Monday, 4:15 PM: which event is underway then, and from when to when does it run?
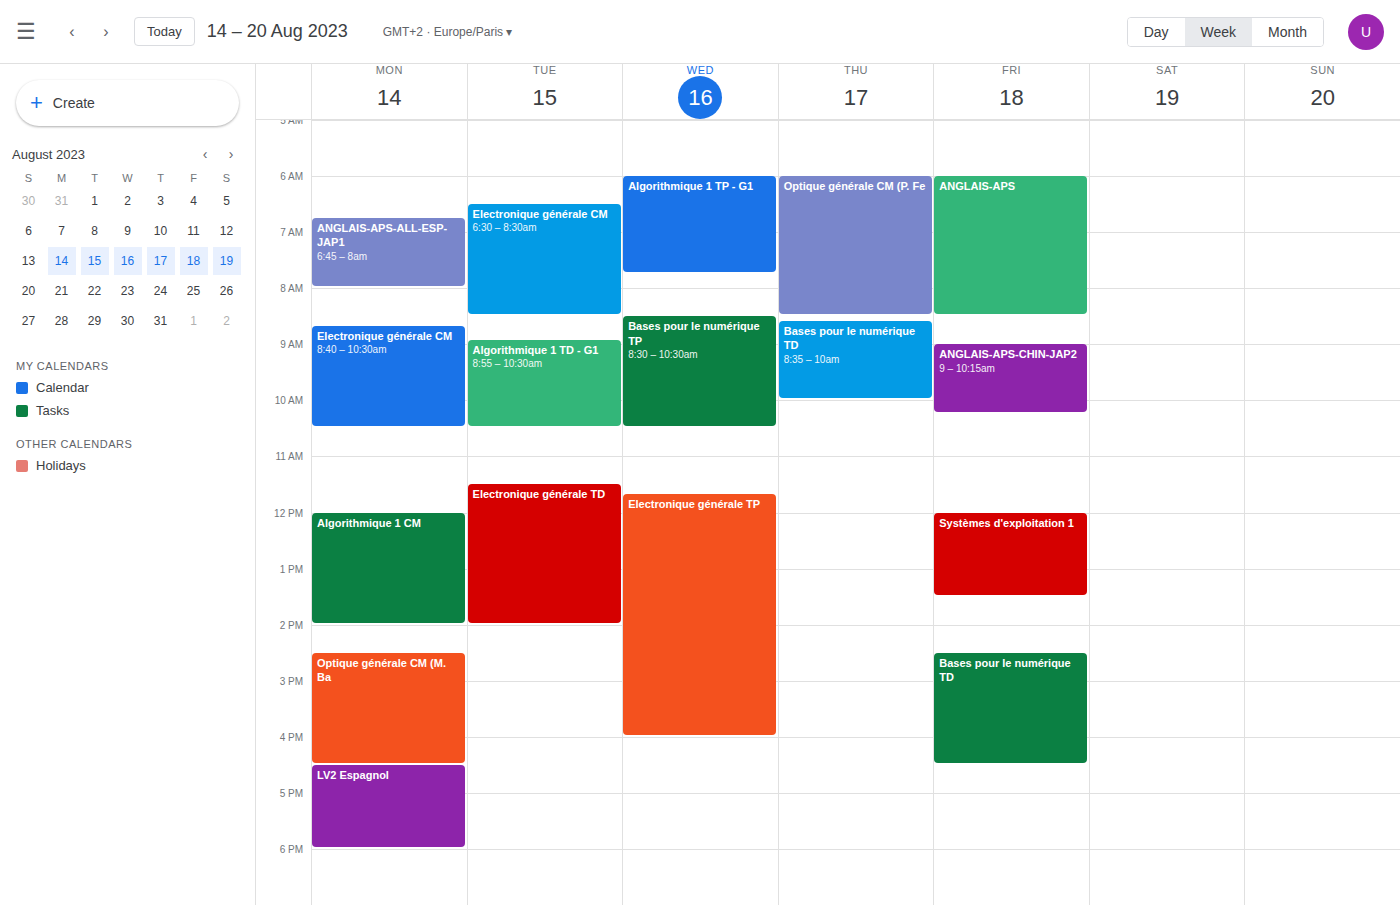
"Optique générale CM (M. Ba", 2:30 PM to 4:30 PM